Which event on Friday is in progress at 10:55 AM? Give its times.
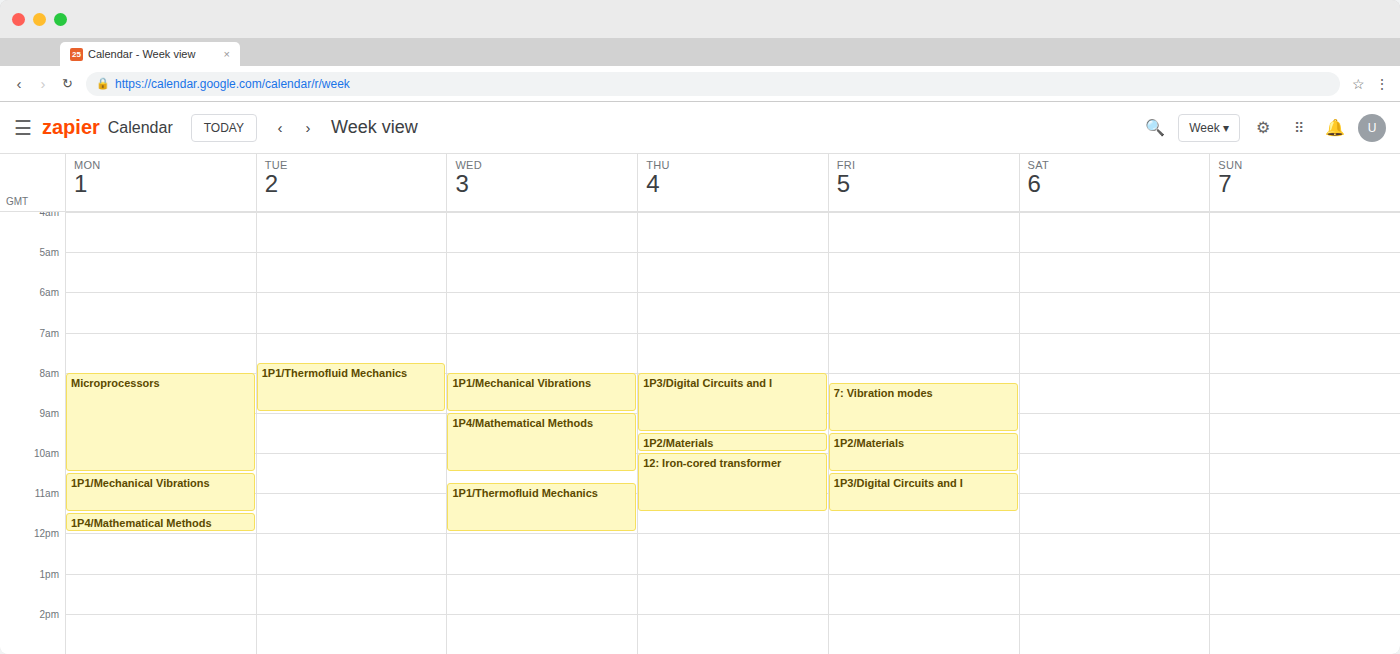
"1P3/Digital Circuits and I", 10:30 AM to 11:30 AM